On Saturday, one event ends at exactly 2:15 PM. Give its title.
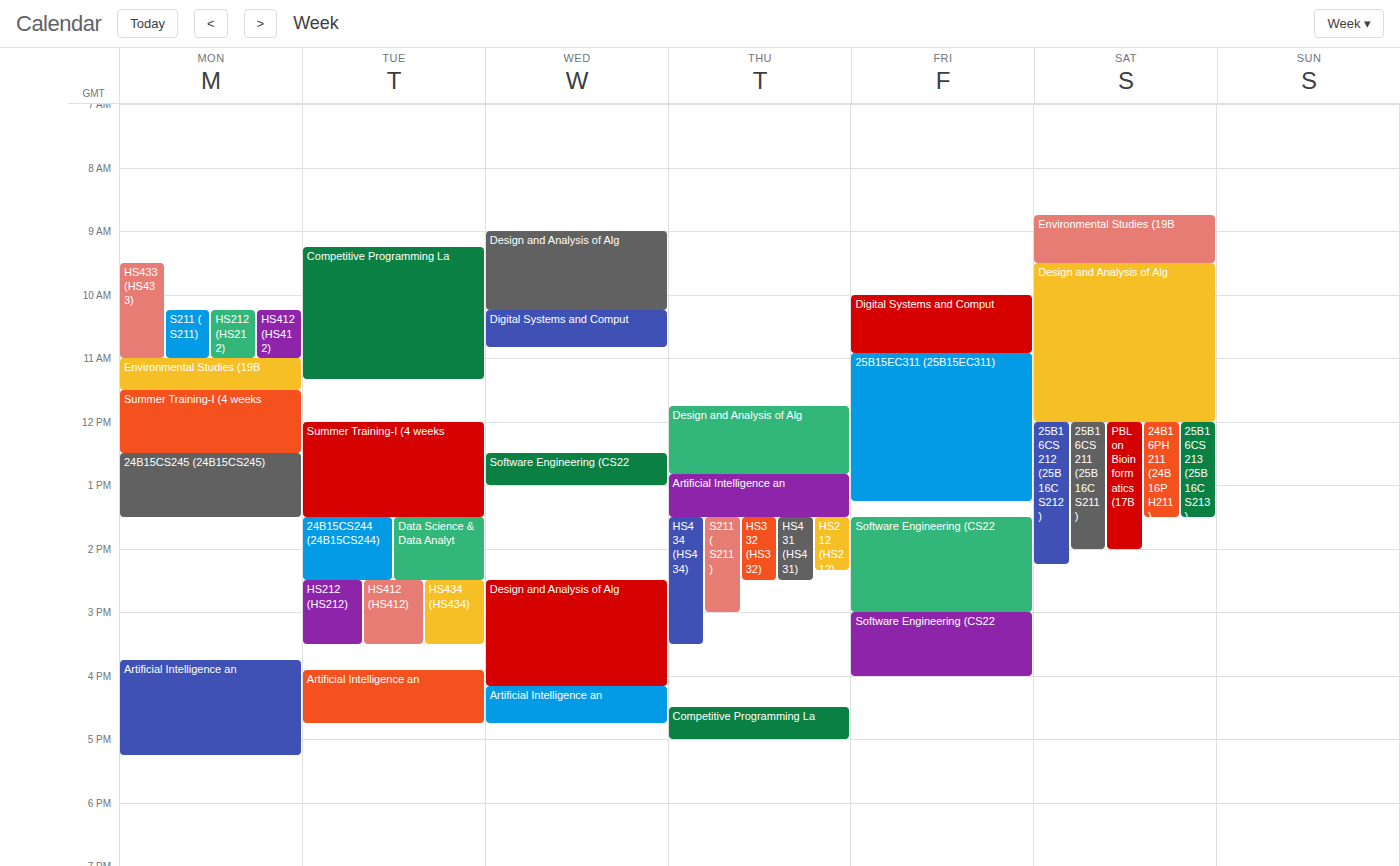
"25B16CS212 (25B16CS212)"